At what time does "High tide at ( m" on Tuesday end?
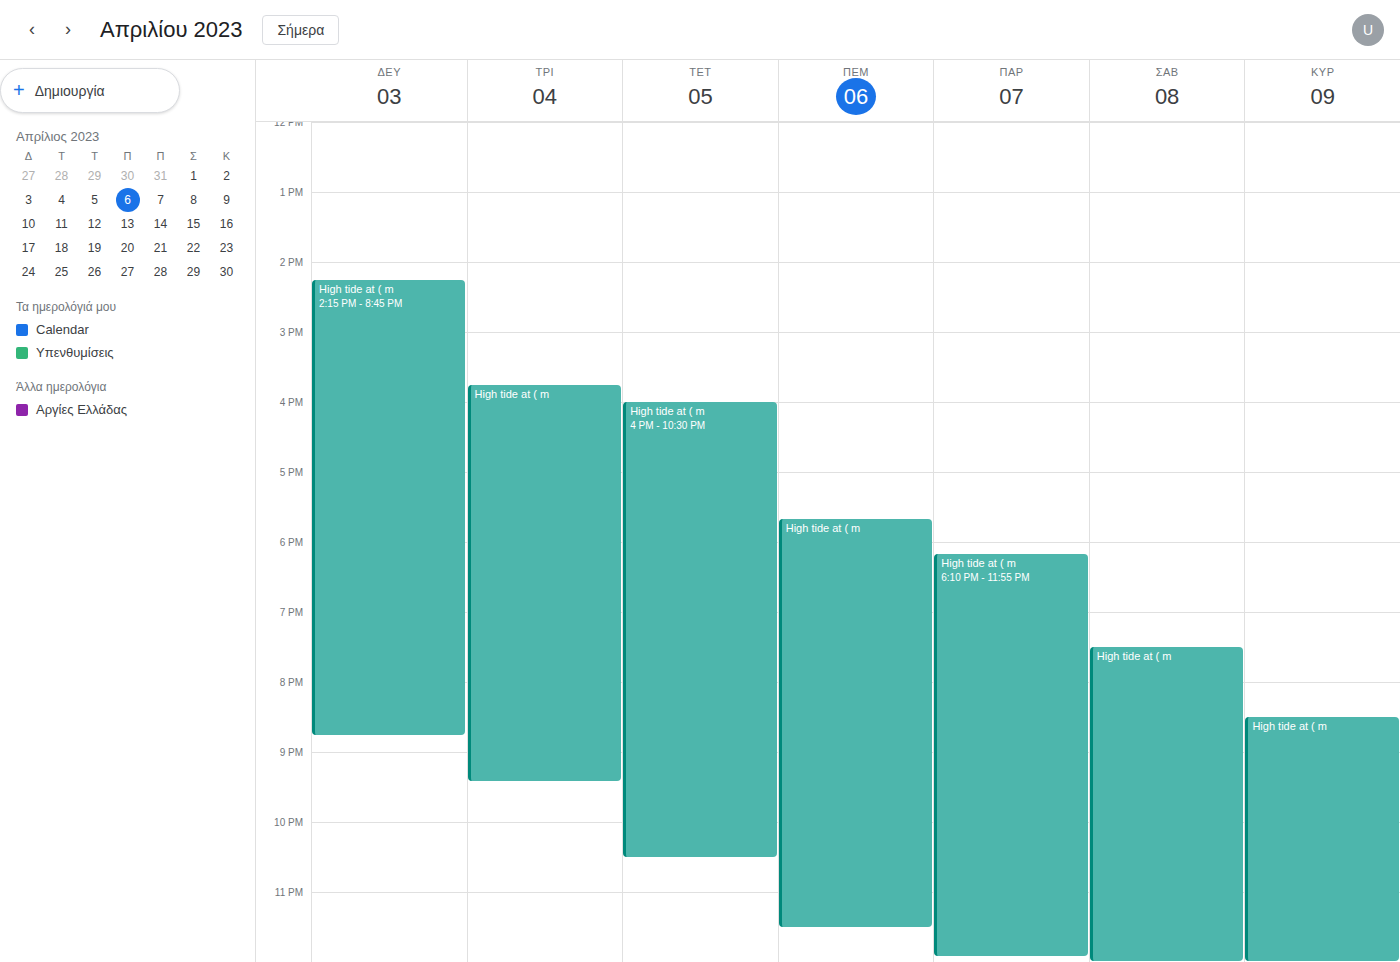
9:25 PM